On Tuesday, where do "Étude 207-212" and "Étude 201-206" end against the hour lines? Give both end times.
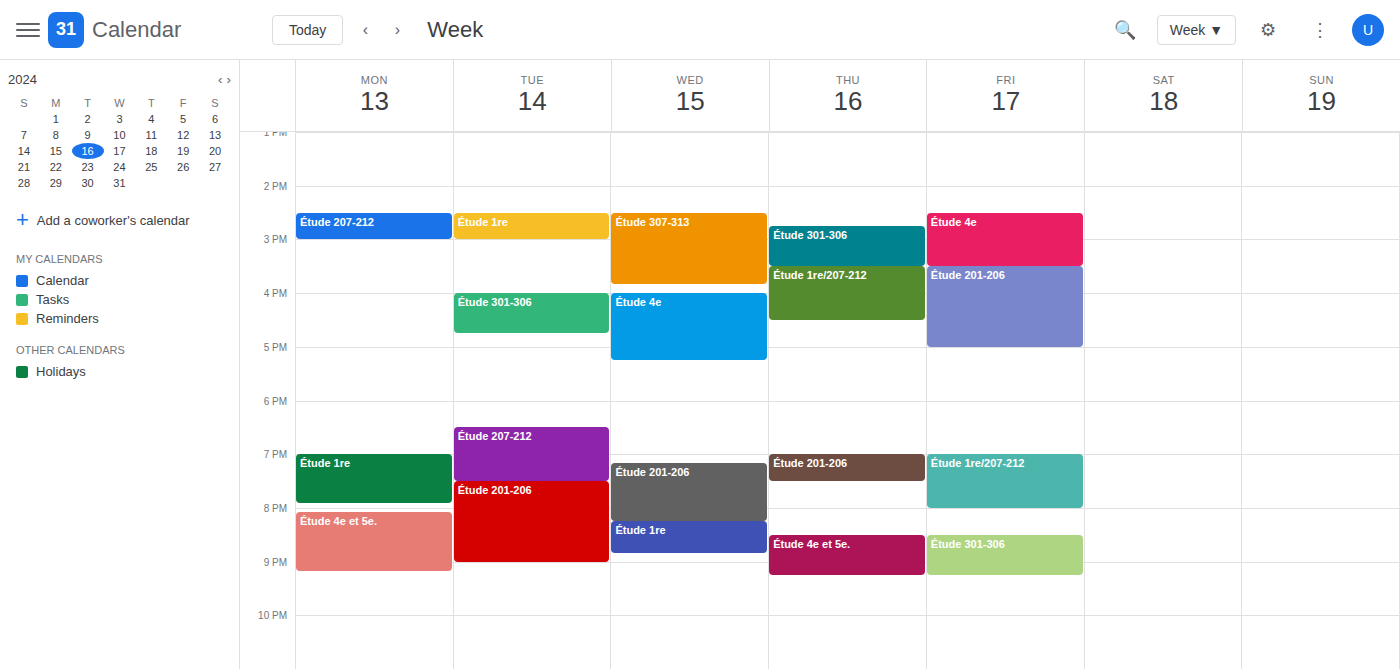
"Étude 207-212": 7:30 PM, halfway between the 7 PM and 8 PM lines. "Étude 201-206": 9:00 PM, exactly on the 9 PM line.